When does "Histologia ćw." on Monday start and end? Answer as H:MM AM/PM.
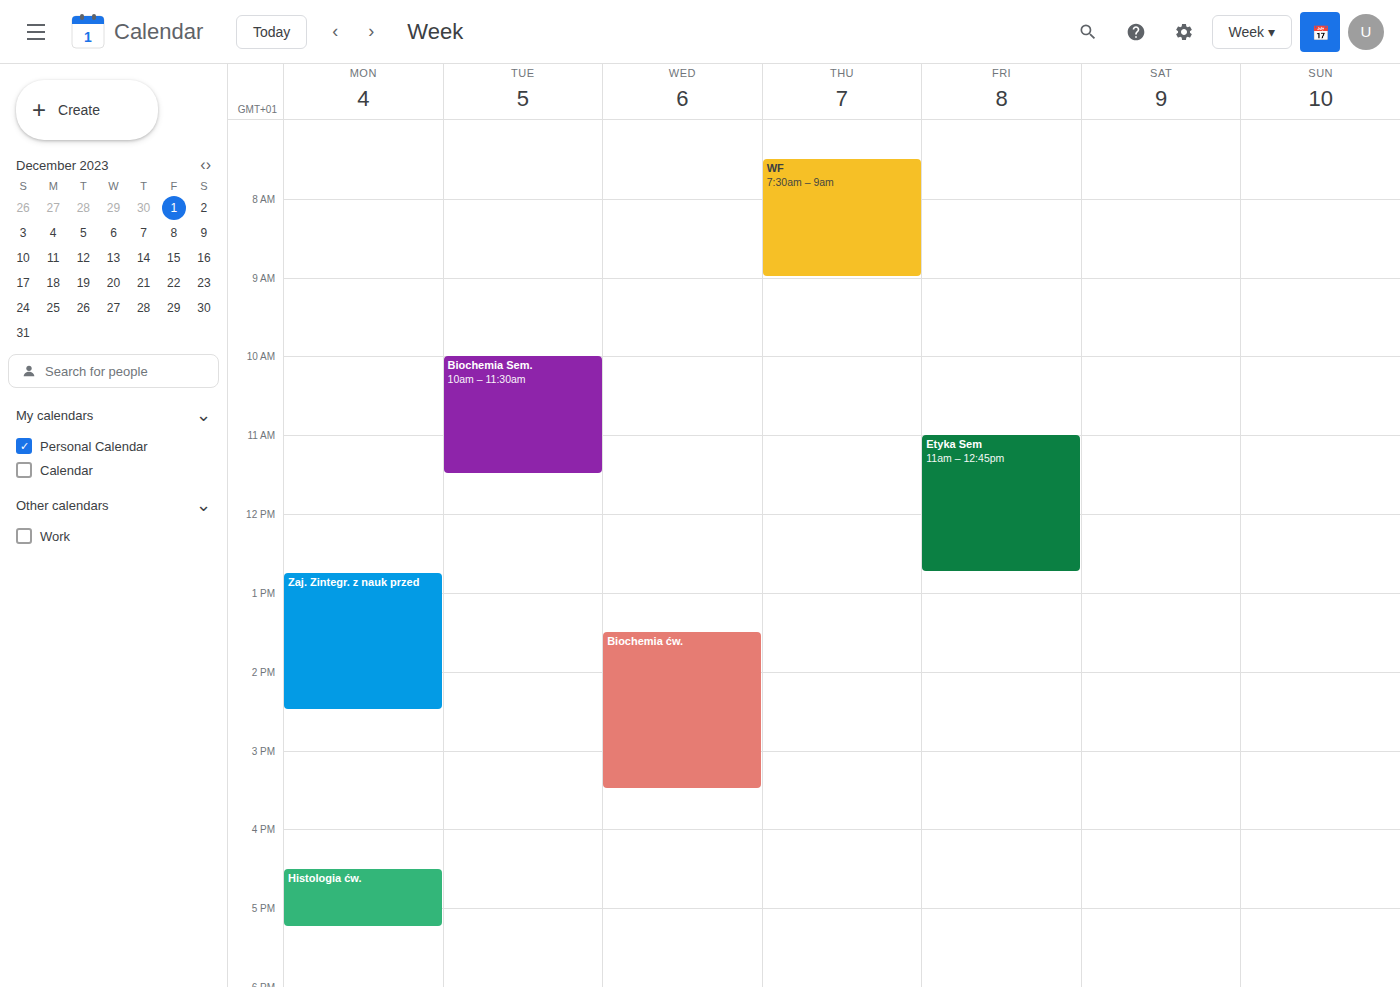
4:30 PM to 5:15 PM